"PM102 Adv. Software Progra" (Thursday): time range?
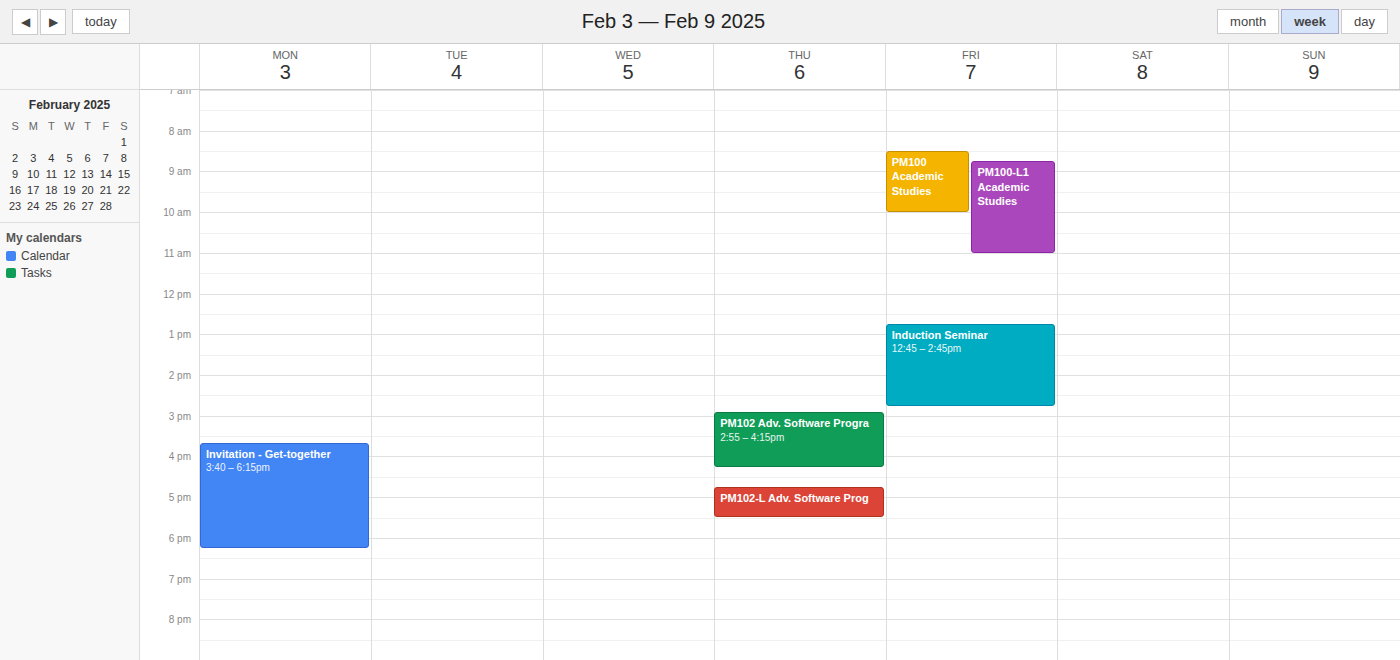
2:55 PM to 4:15 PM